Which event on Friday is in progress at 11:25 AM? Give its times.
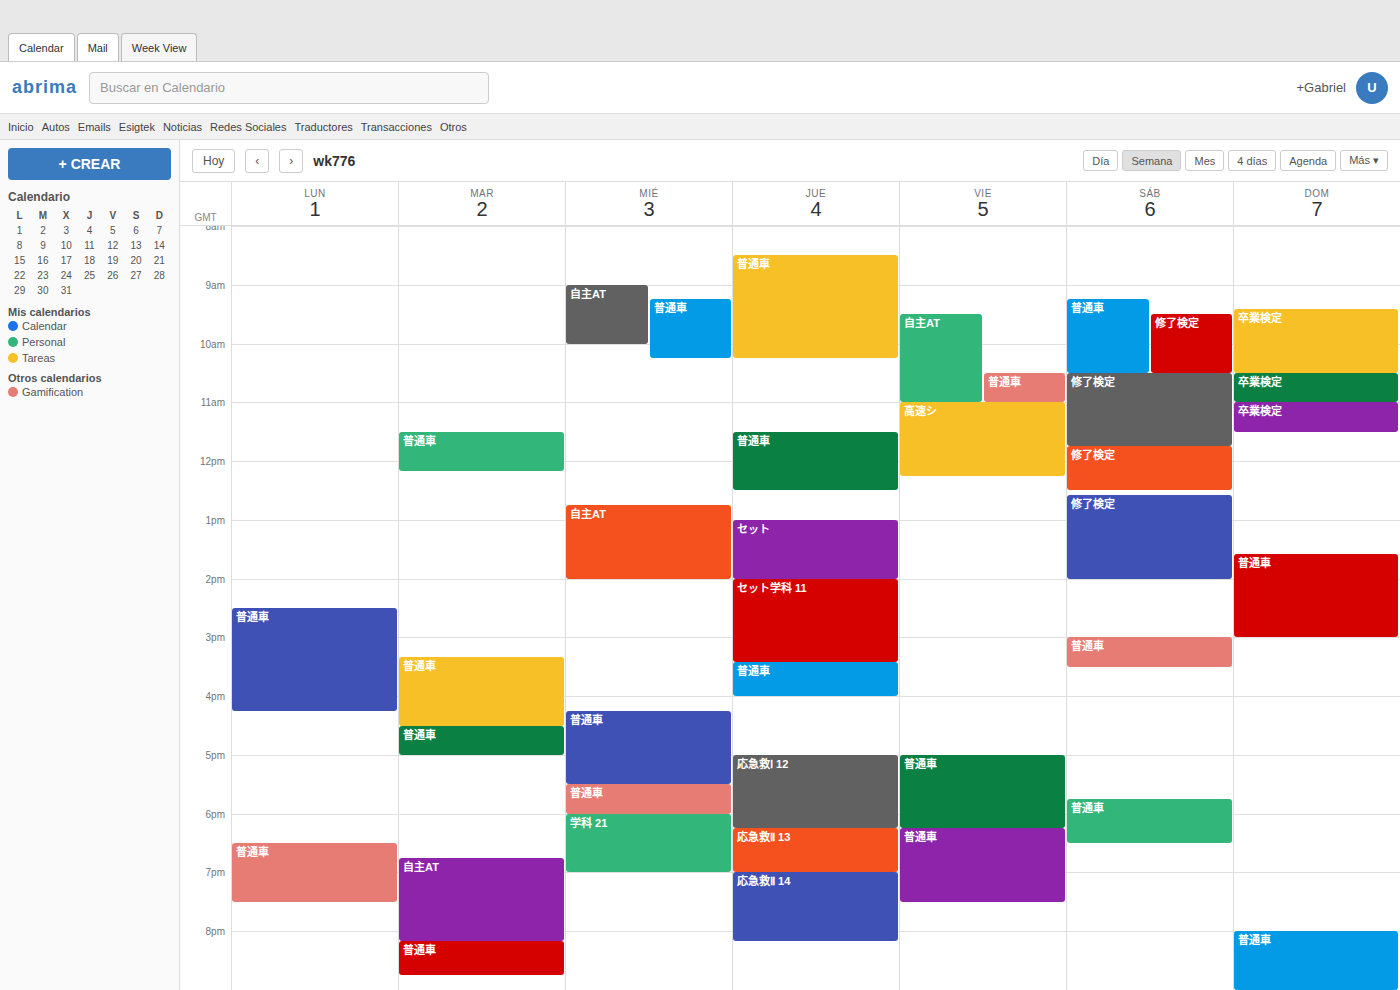
"高速シ", 11:00 AM to 12:15 PM